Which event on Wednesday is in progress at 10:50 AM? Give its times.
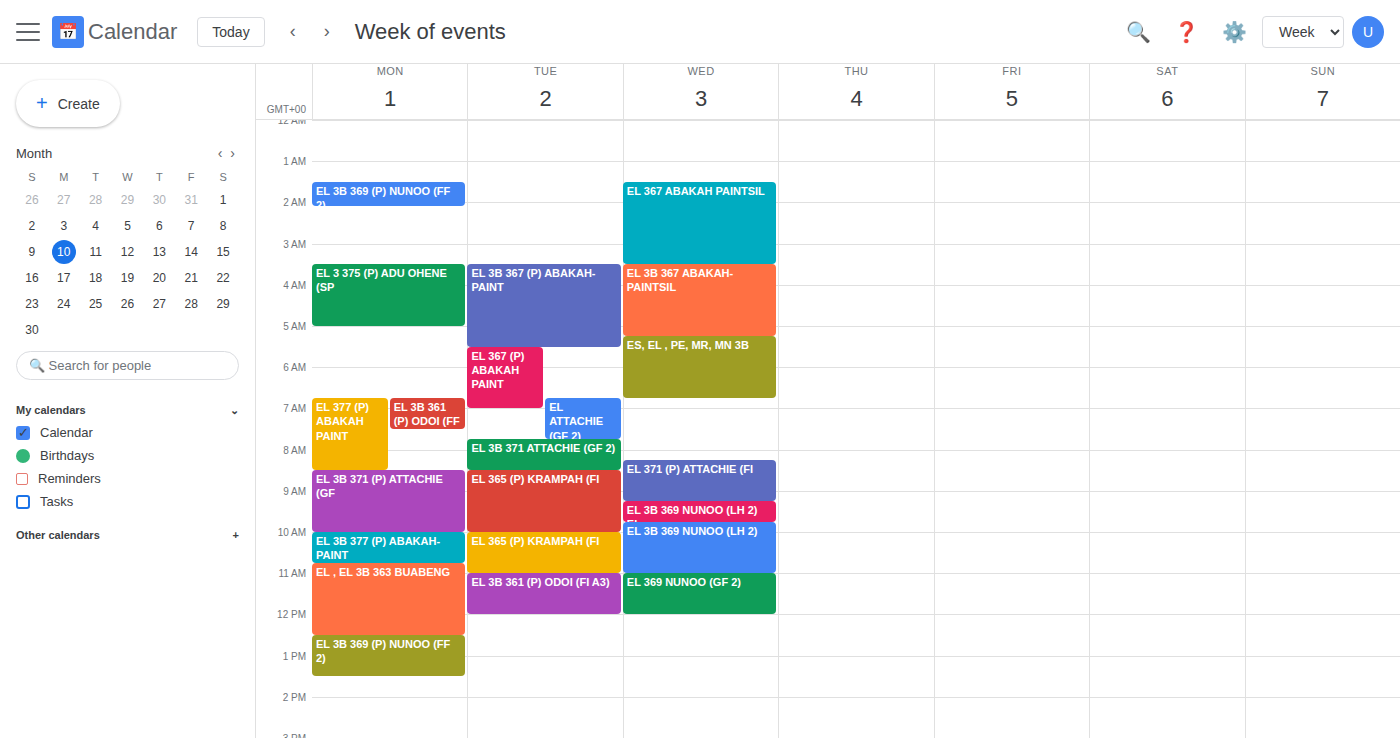
"EL 3B 369 NUNOO (LH 2)", 9:45 AM to 11:00 AM